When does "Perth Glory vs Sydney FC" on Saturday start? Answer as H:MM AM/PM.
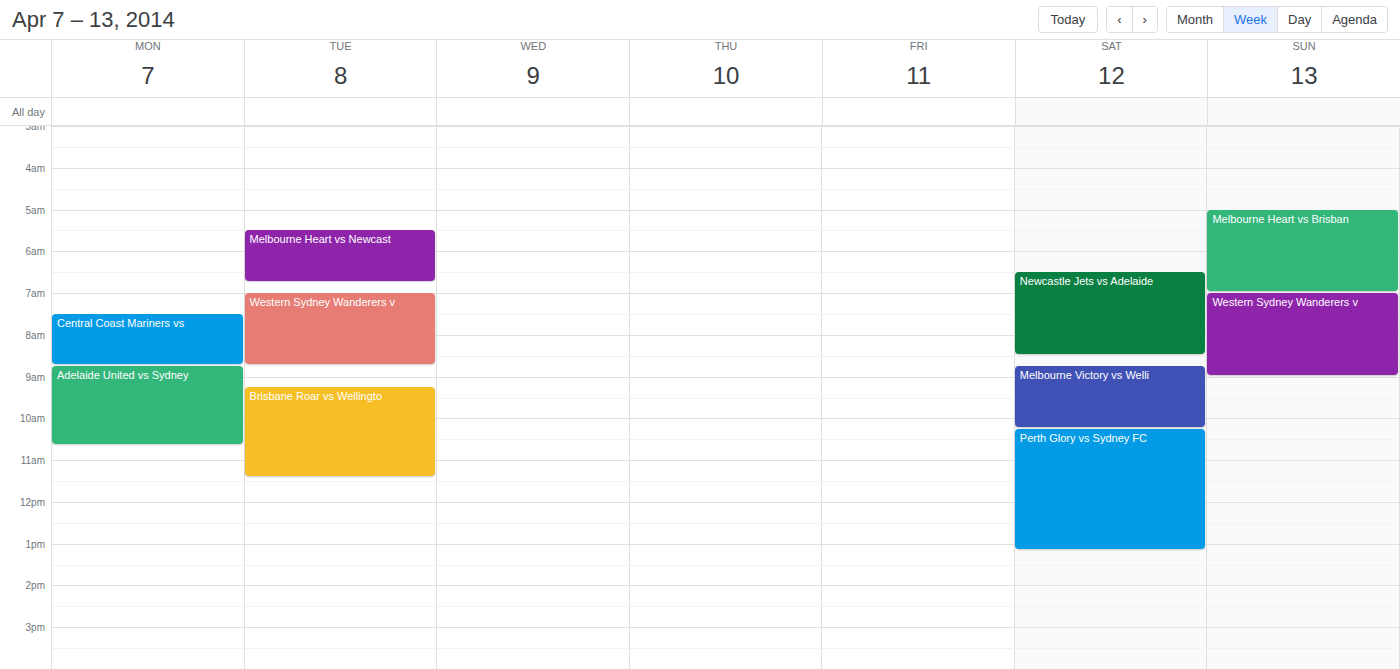
10:15 AM